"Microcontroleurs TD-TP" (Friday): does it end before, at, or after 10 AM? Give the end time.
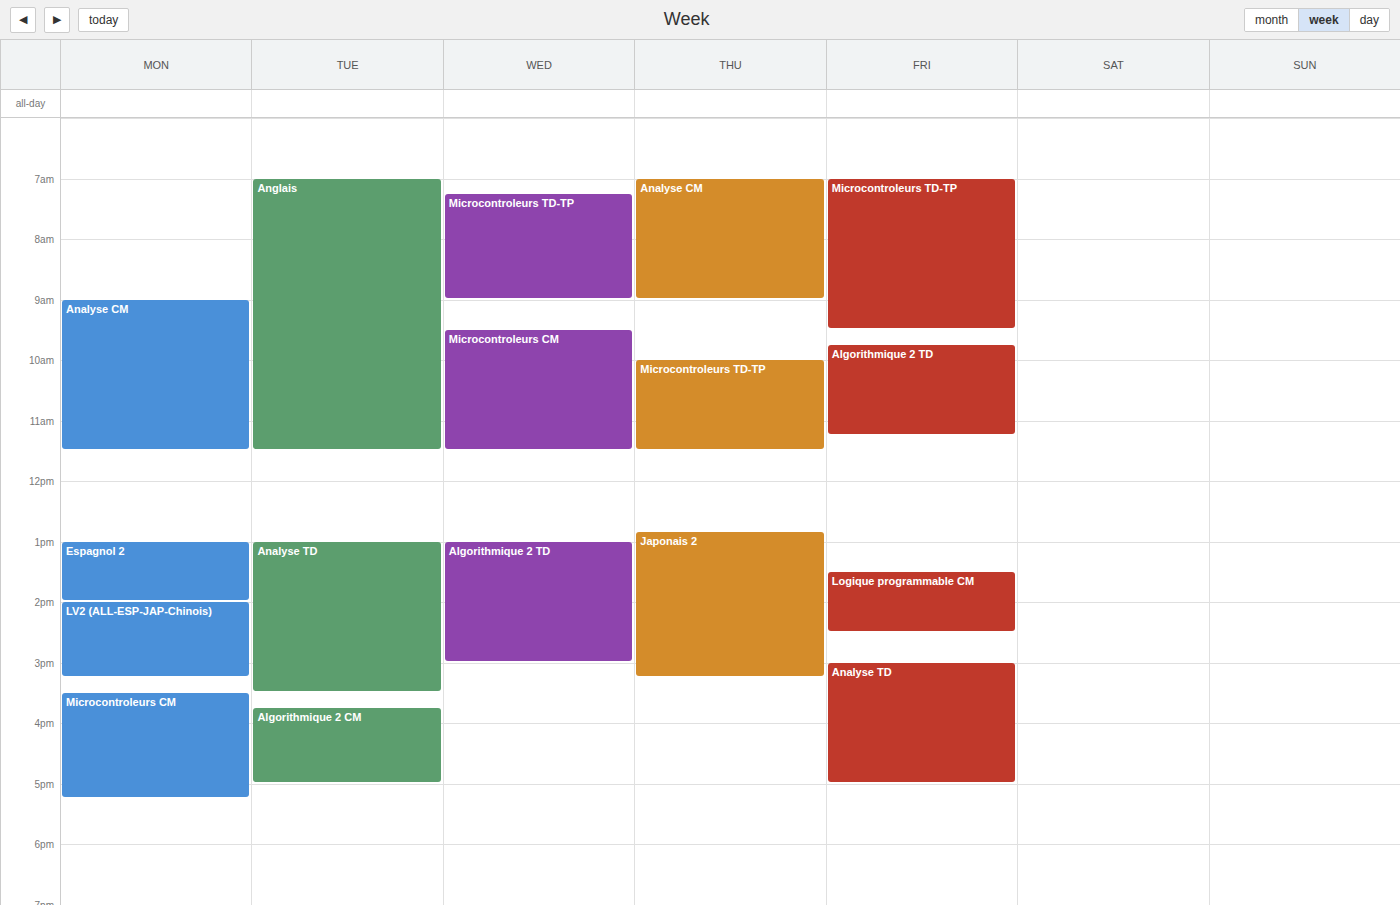
9:30 AM -- before 10 AM, 30 minutes above the 10 AM line.